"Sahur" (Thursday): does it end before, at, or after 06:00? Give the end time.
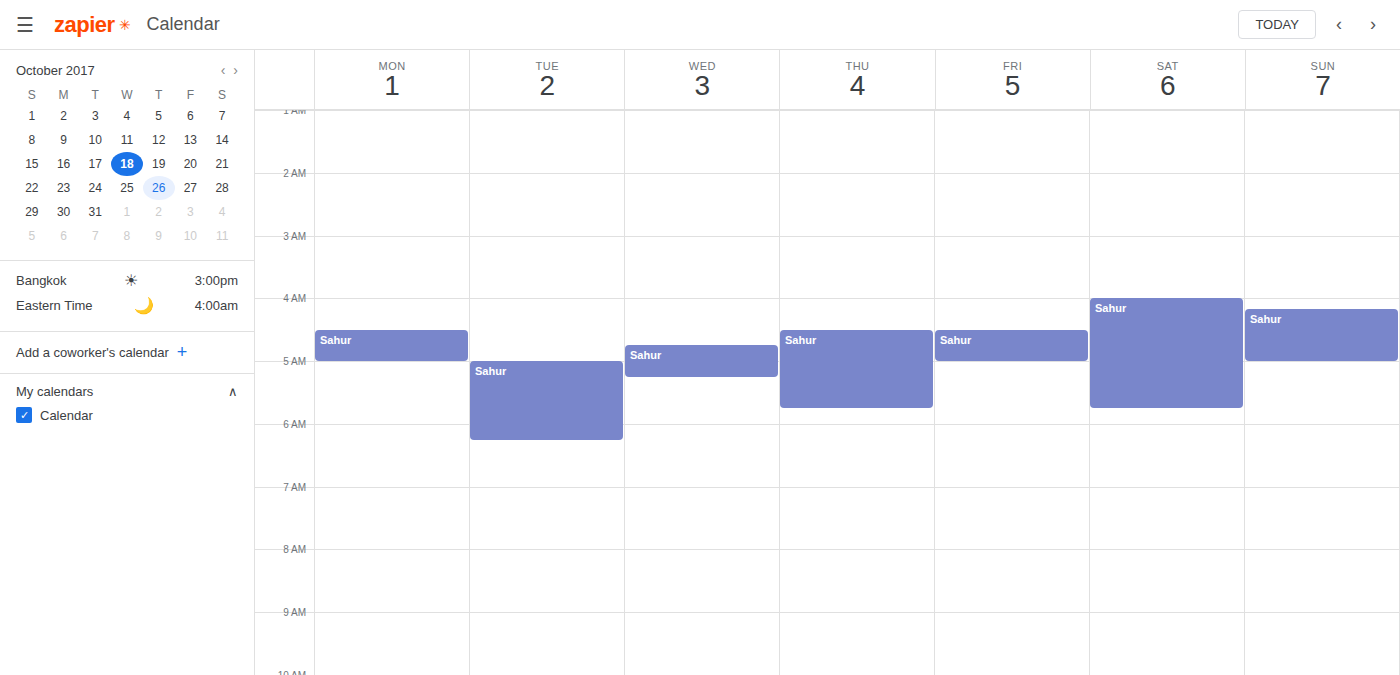
05:45 -- before 06:00, 15 minutes above the 06:00 line.